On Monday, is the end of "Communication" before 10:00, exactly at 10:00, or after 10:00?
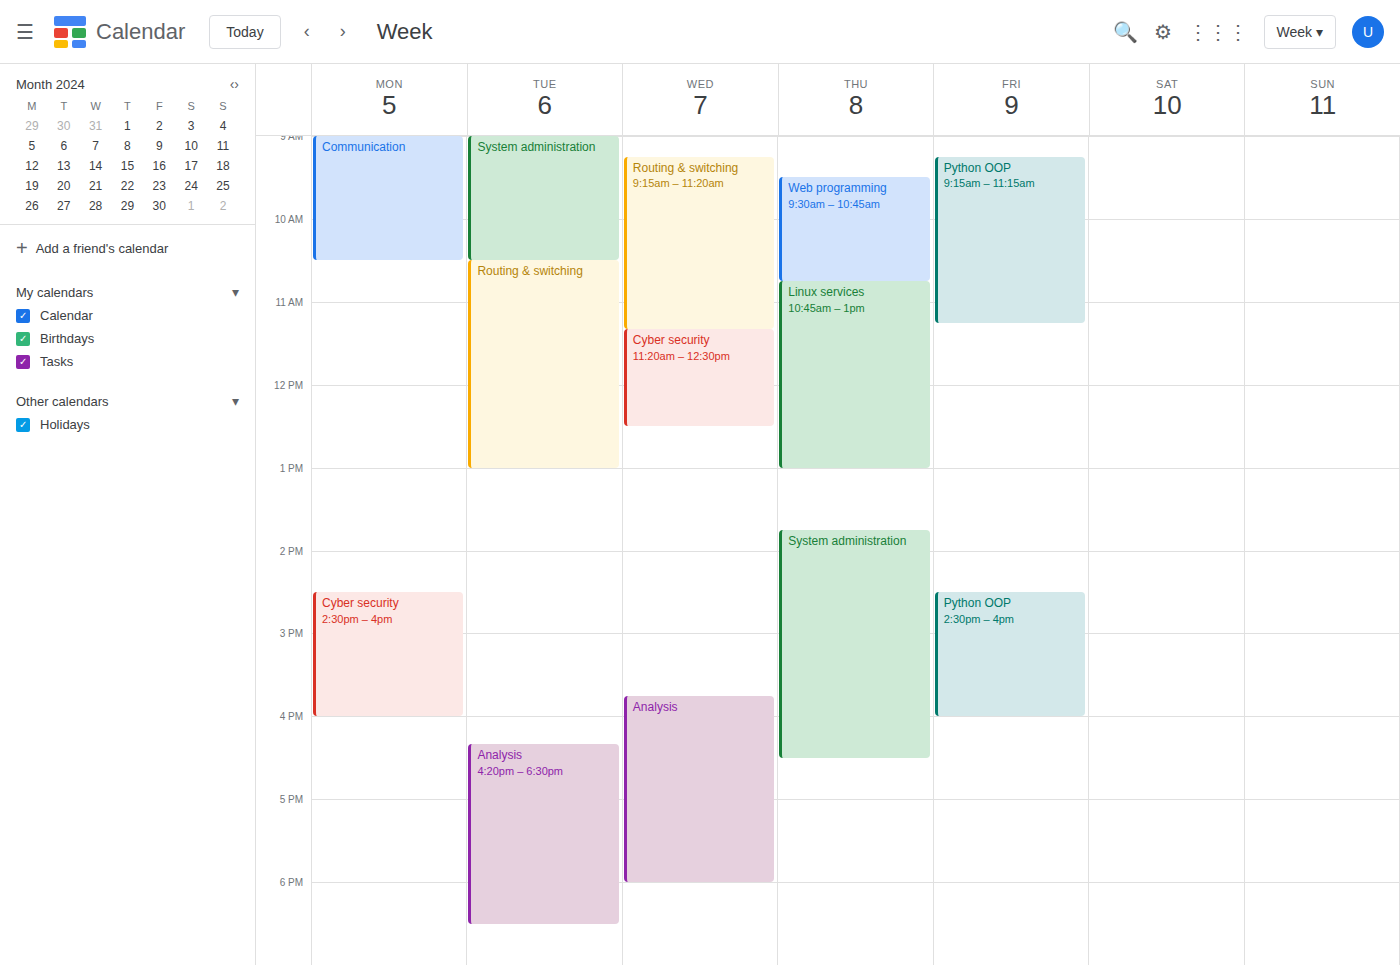
10:30 -- after 10:00, 30 minutes below the 10:00 line.